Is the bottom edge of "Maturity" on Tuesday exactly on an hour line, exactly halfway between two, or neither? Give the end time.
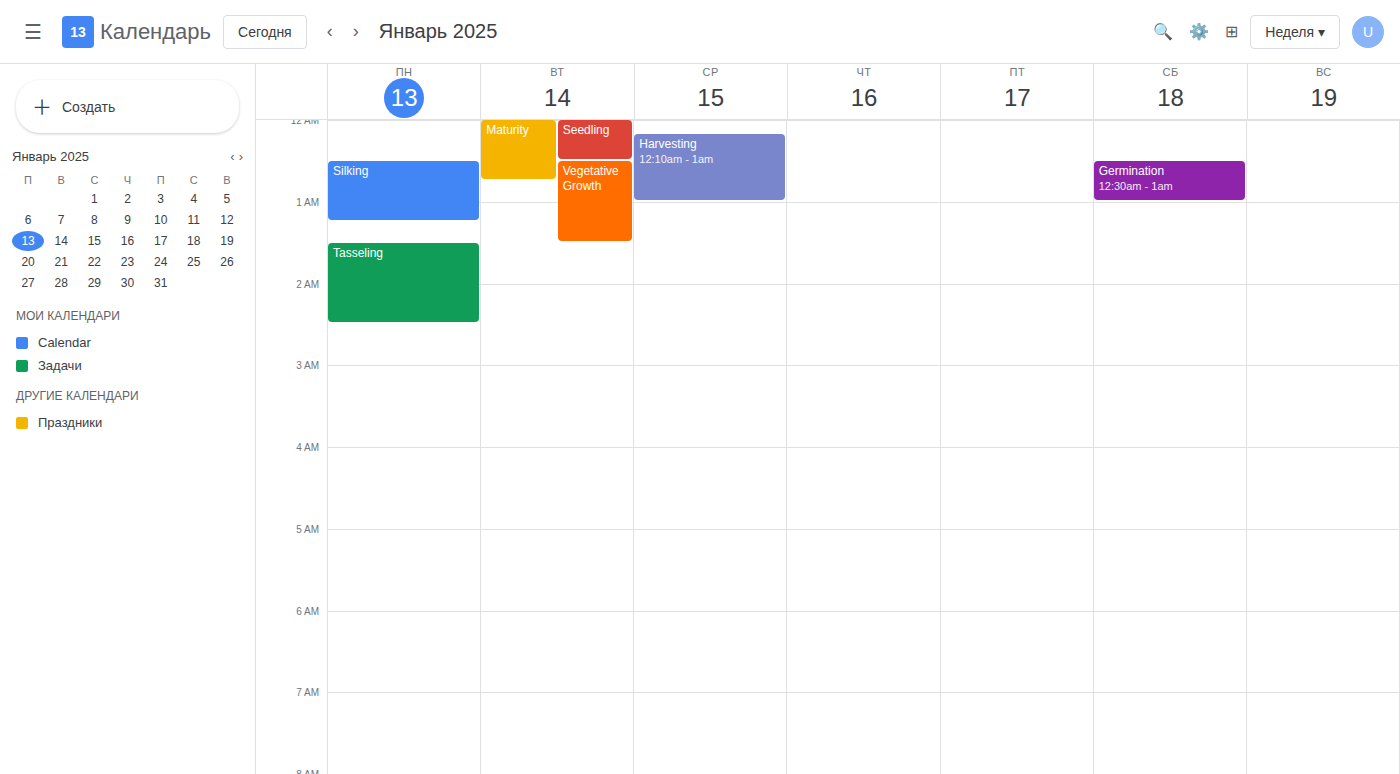
12:45 AM -- neither: three quarters of the way from the 12 AM line to the 1 AM line.